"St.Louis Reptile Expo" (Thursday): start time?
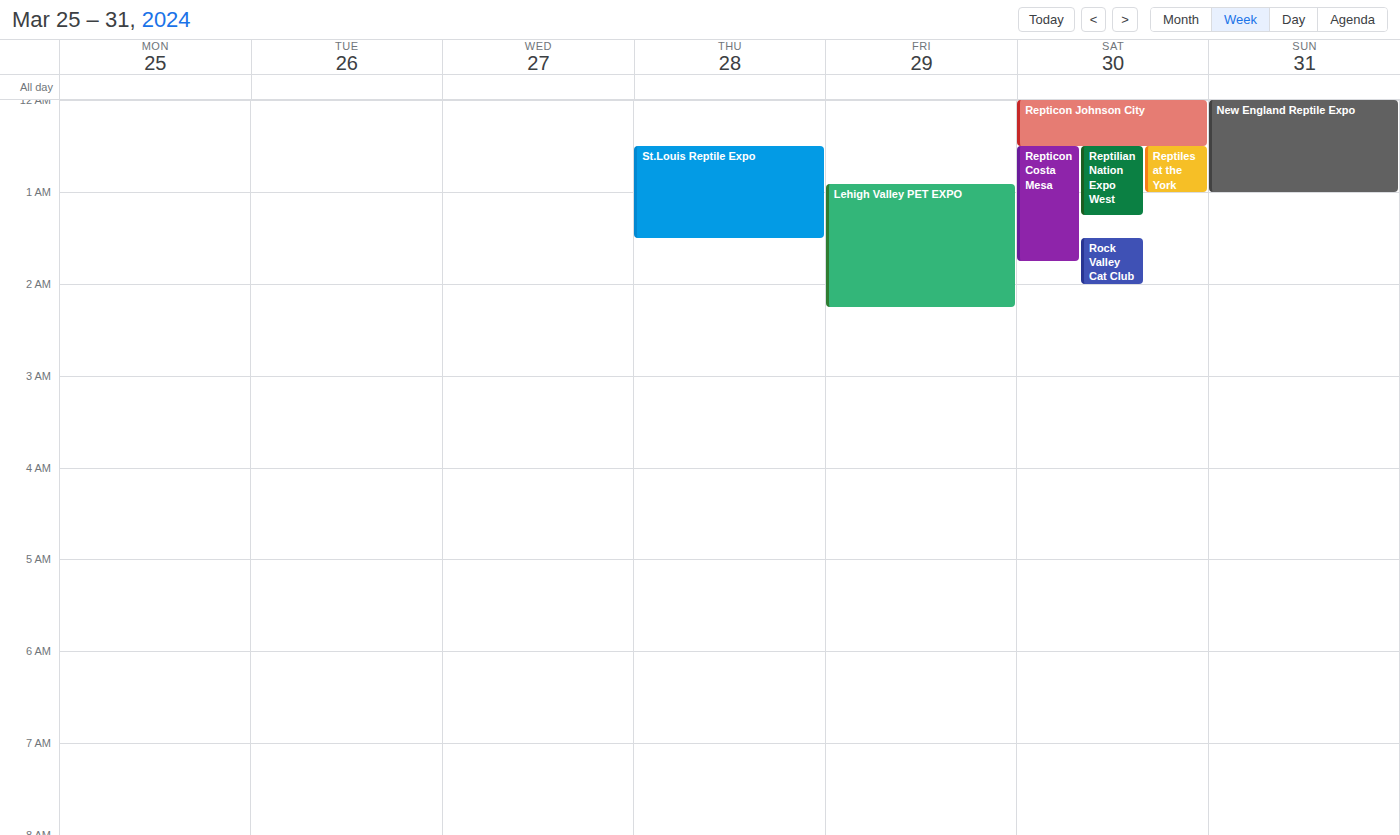
12:30 AM